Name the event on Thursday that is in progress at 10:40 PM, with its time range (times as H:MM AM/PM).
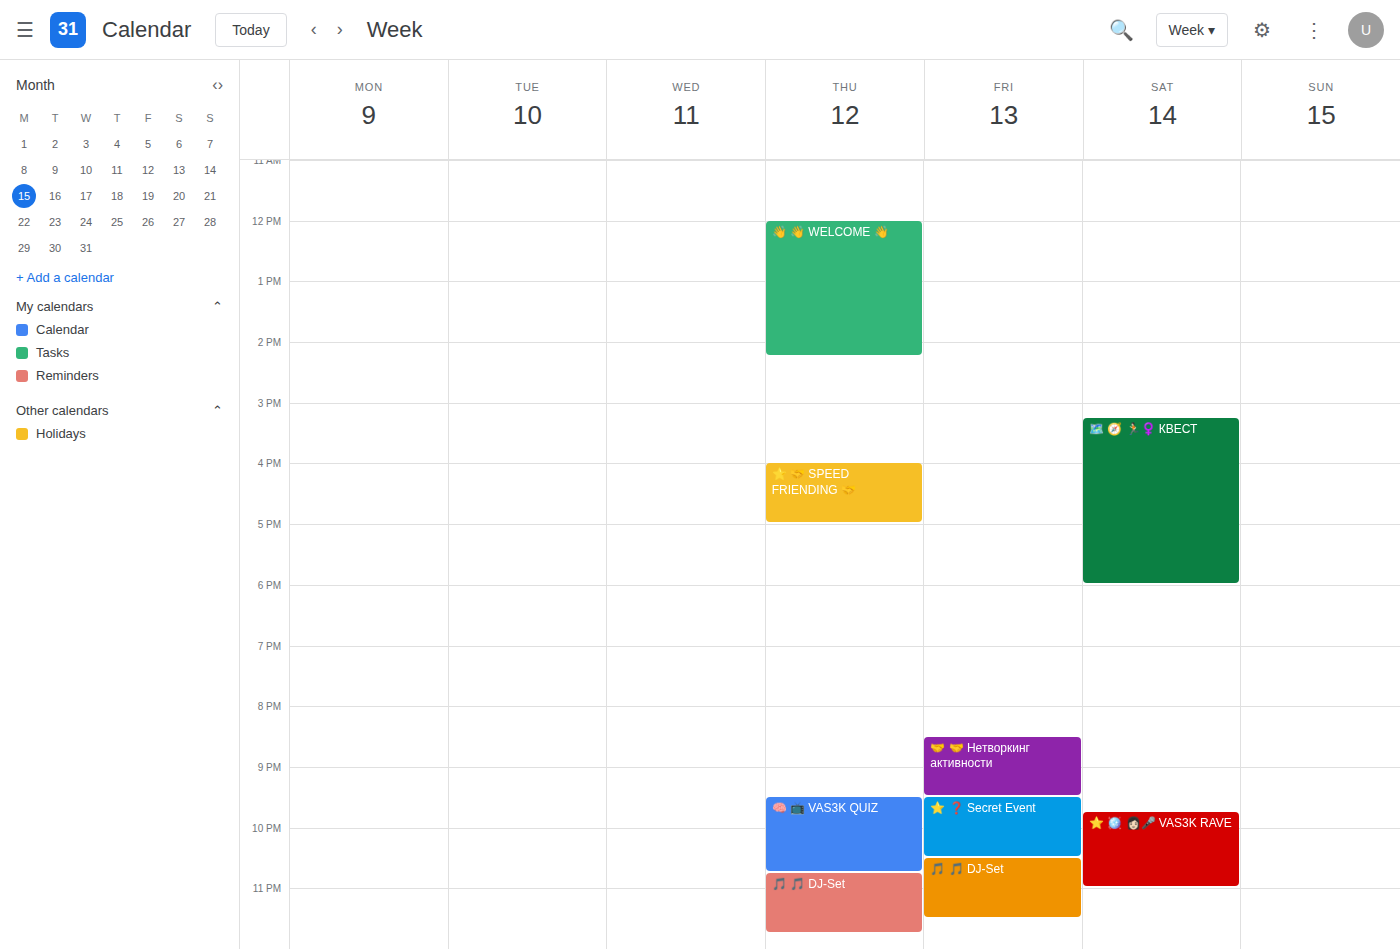
"🧠 📺 VAS3K QUIZ", 9:30 PM to 10:45 PM